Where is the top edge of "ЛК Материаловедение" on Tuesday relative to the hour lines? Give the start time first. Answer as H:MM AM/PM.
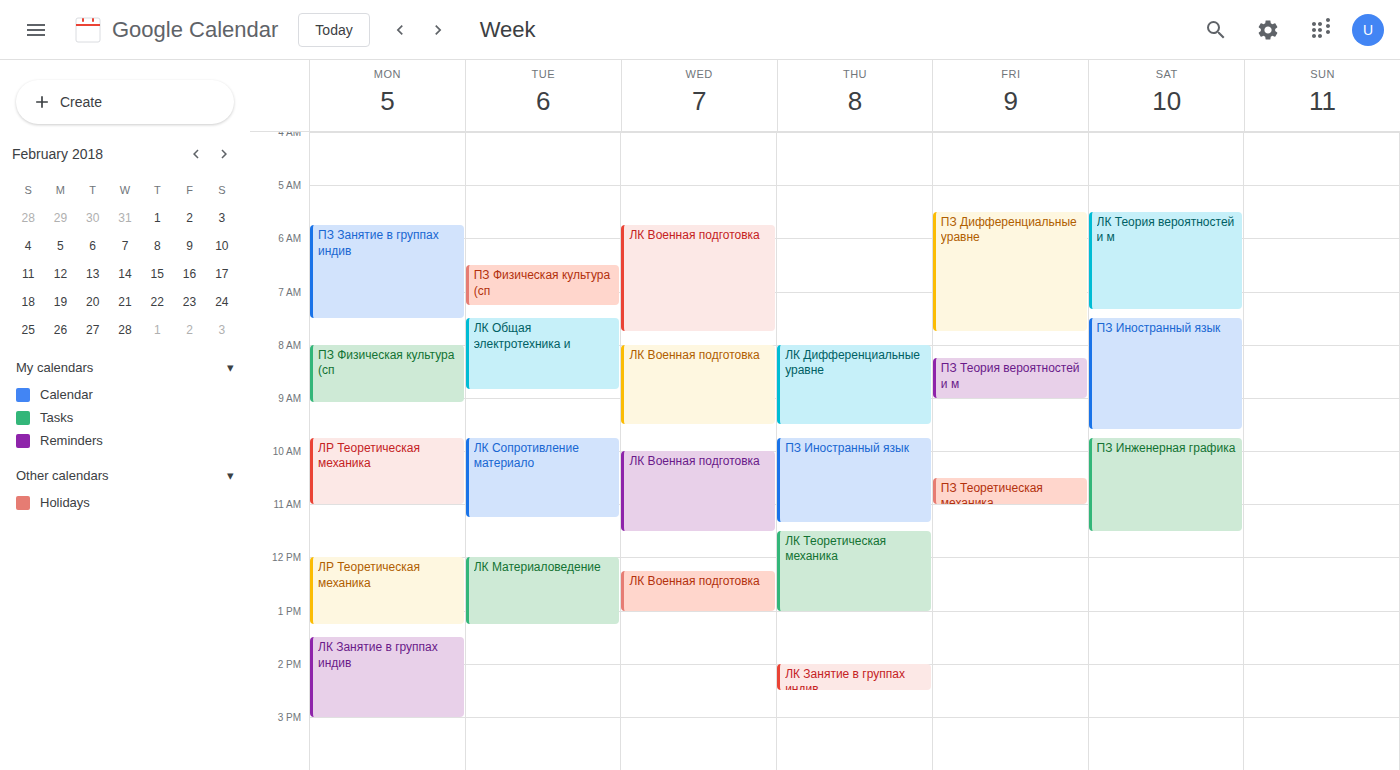
12:00 PM -- exactly on the 12 PM line.